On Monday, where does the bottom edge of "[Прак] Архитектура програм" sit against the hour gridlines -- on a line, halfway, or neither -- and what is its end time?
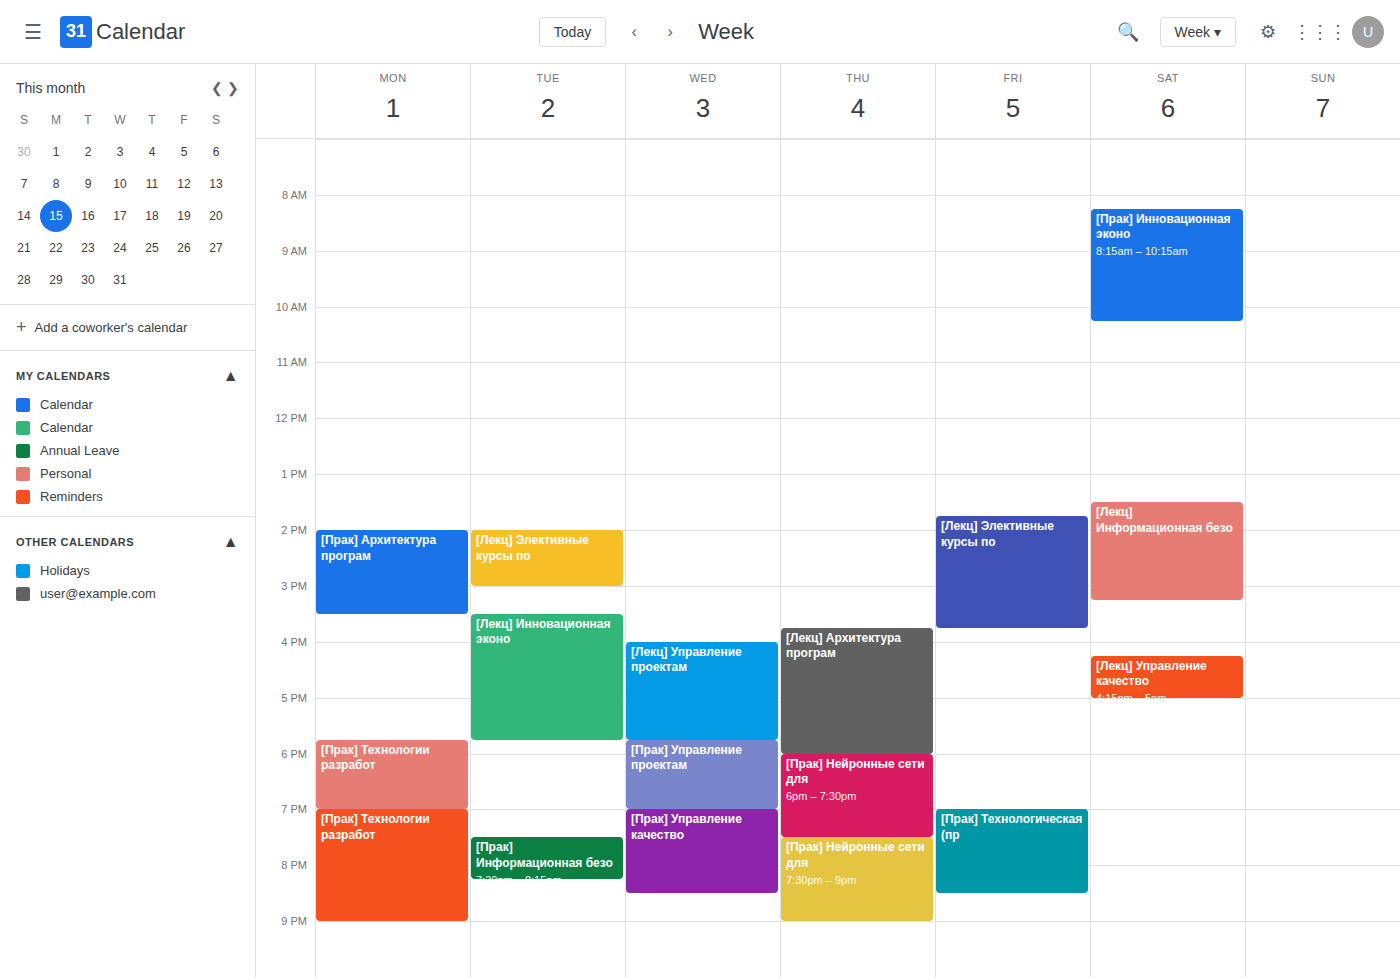
3:30 PM -- halfway between the 3 PM and 4 PM lines.